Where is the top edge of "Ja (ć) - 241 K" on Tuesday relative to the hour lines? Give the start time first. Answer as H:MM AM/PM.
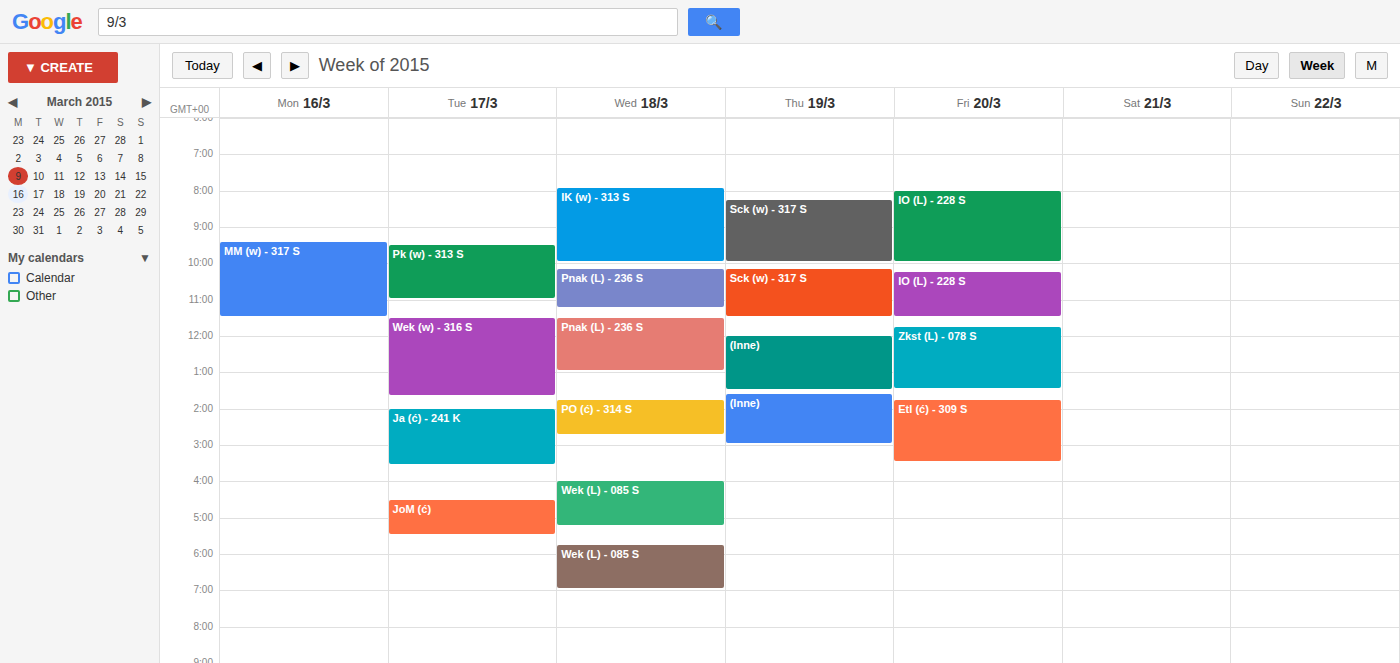
2:00 PM -- exactly on the 2 PM line.